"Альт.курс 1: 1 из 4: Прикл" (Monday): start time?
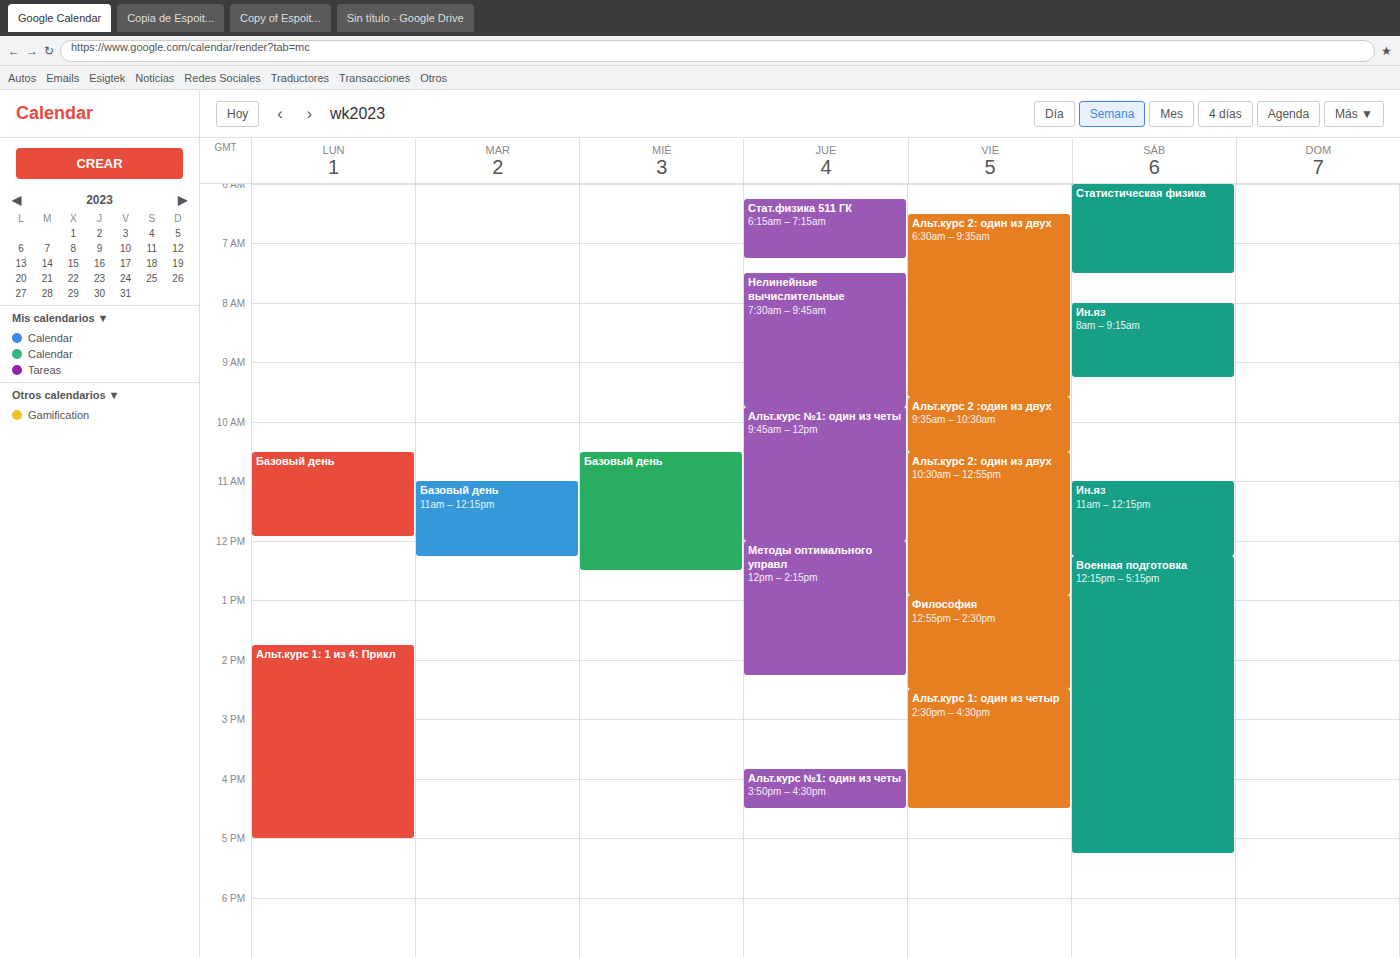
1:45 PM